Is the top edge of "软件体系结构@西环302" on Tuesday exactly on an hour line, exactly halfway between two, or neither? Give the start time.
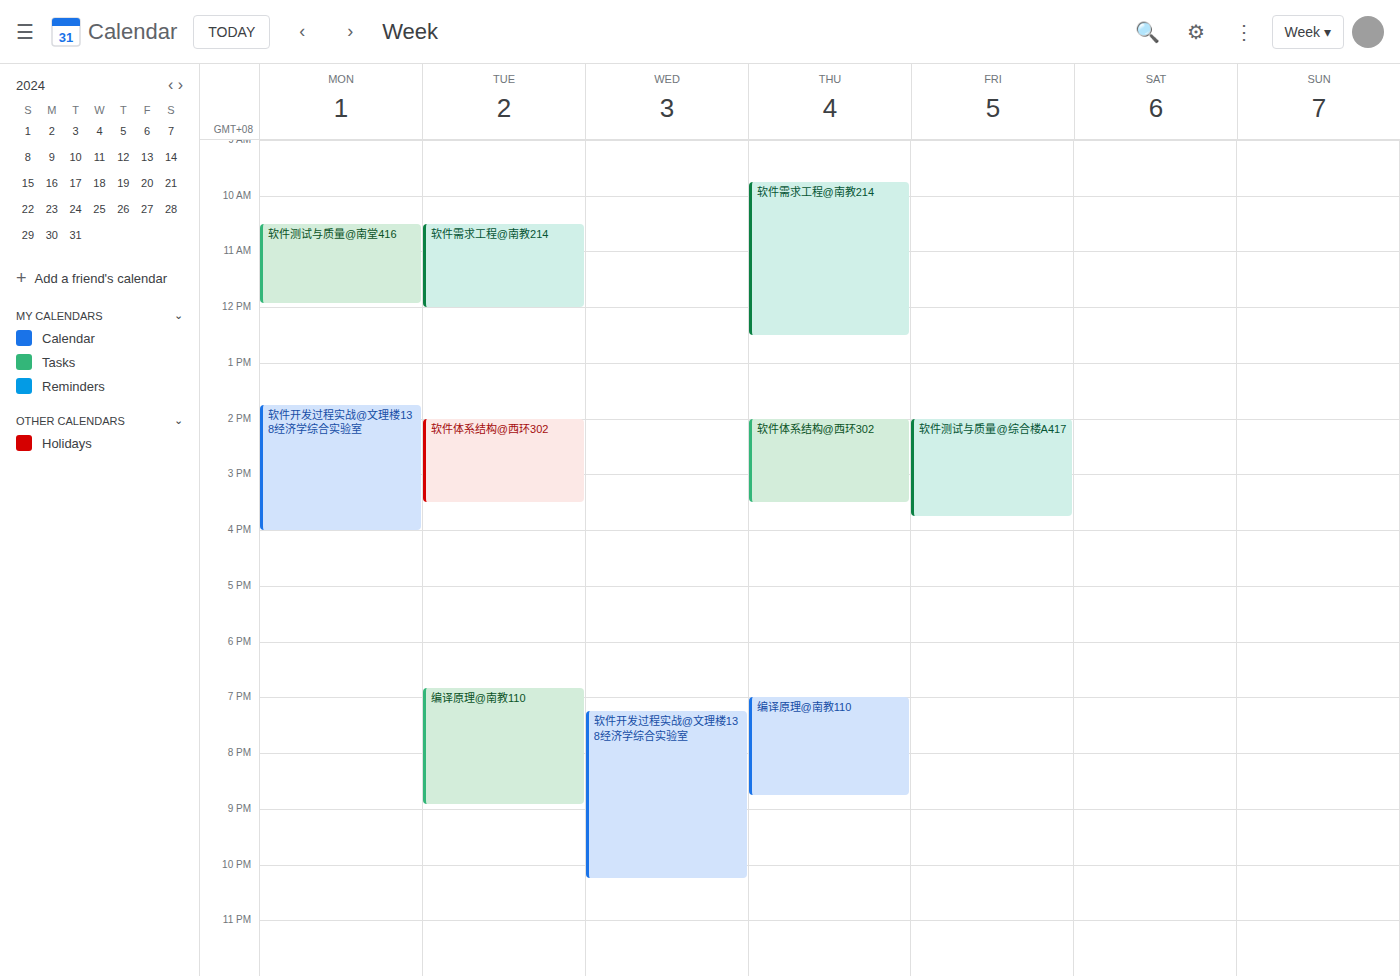
2:00 PM -- exactly on the 2 PM line.